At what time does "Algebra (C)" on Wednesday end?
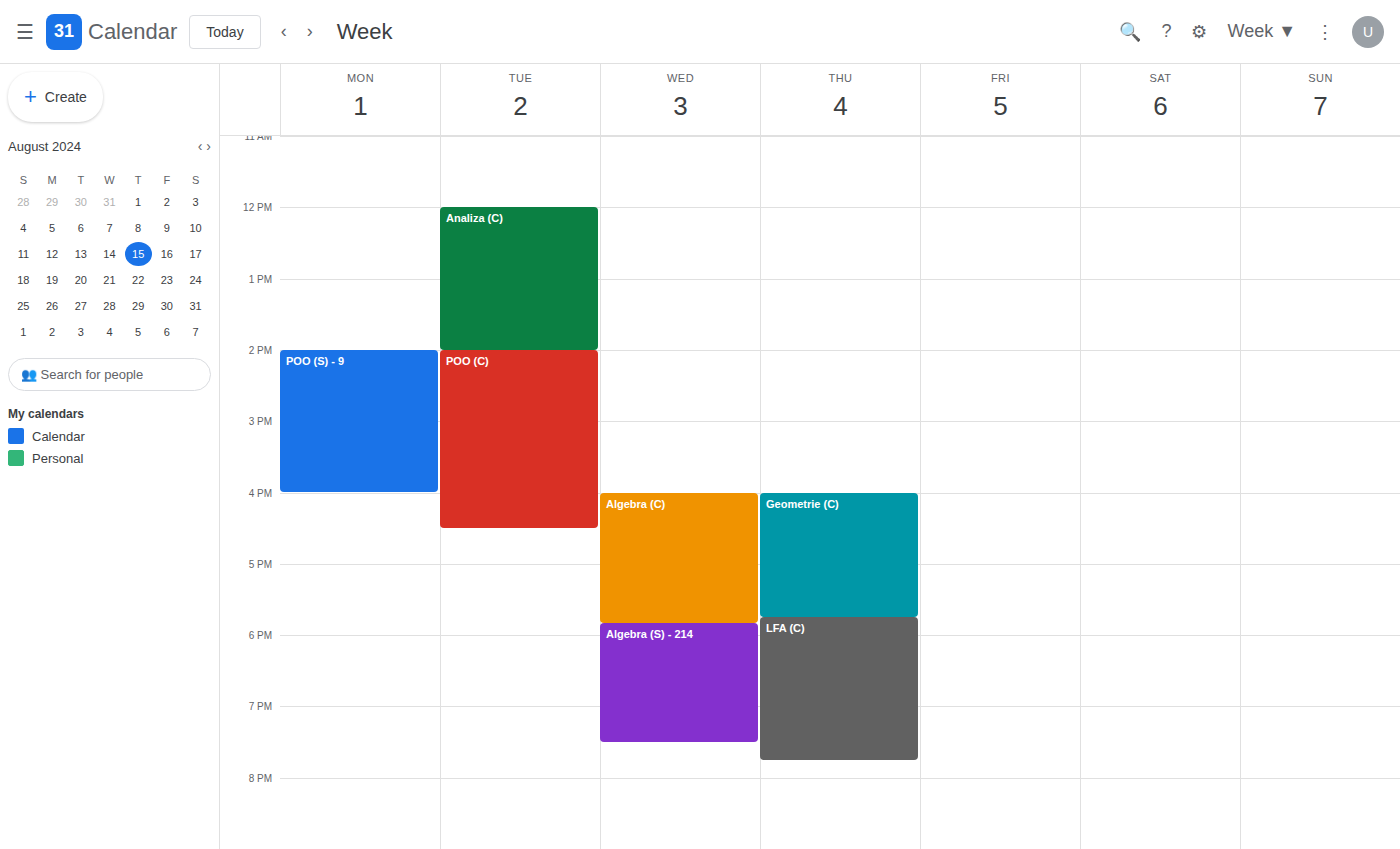
5:50 PM